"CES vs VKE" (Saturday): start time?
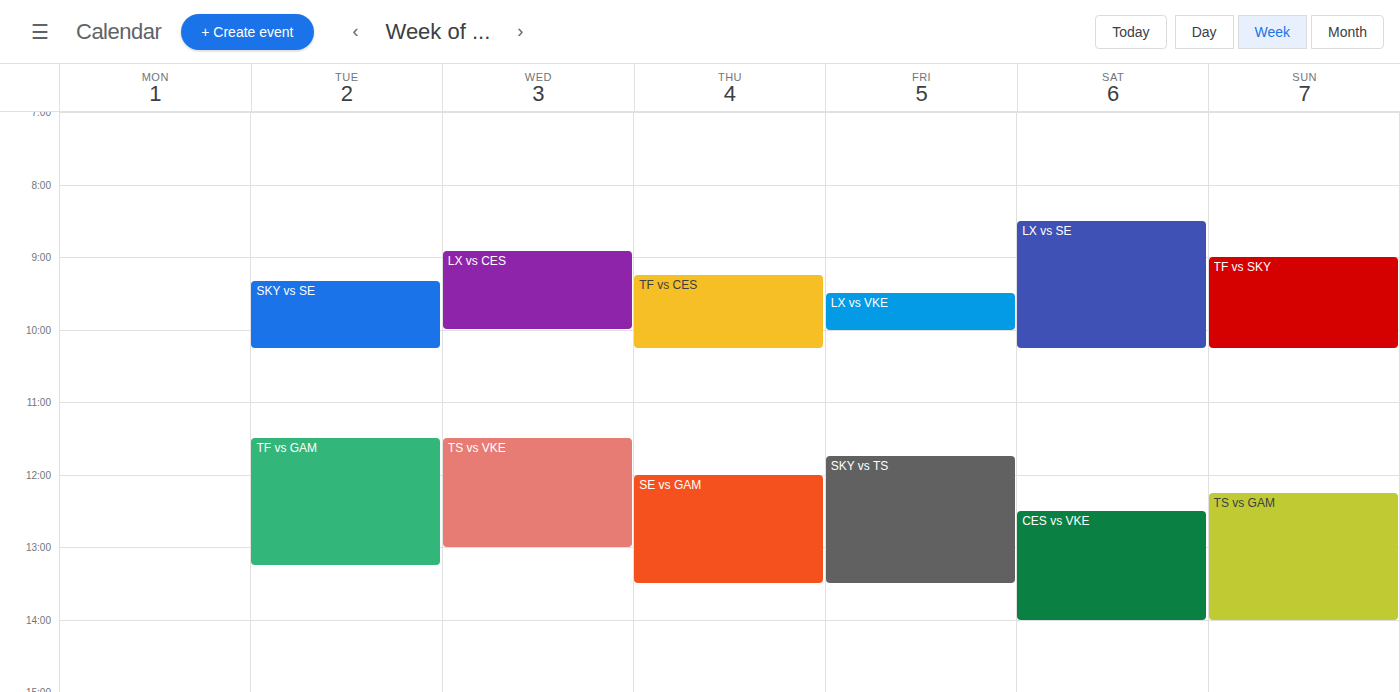
12:30 PM